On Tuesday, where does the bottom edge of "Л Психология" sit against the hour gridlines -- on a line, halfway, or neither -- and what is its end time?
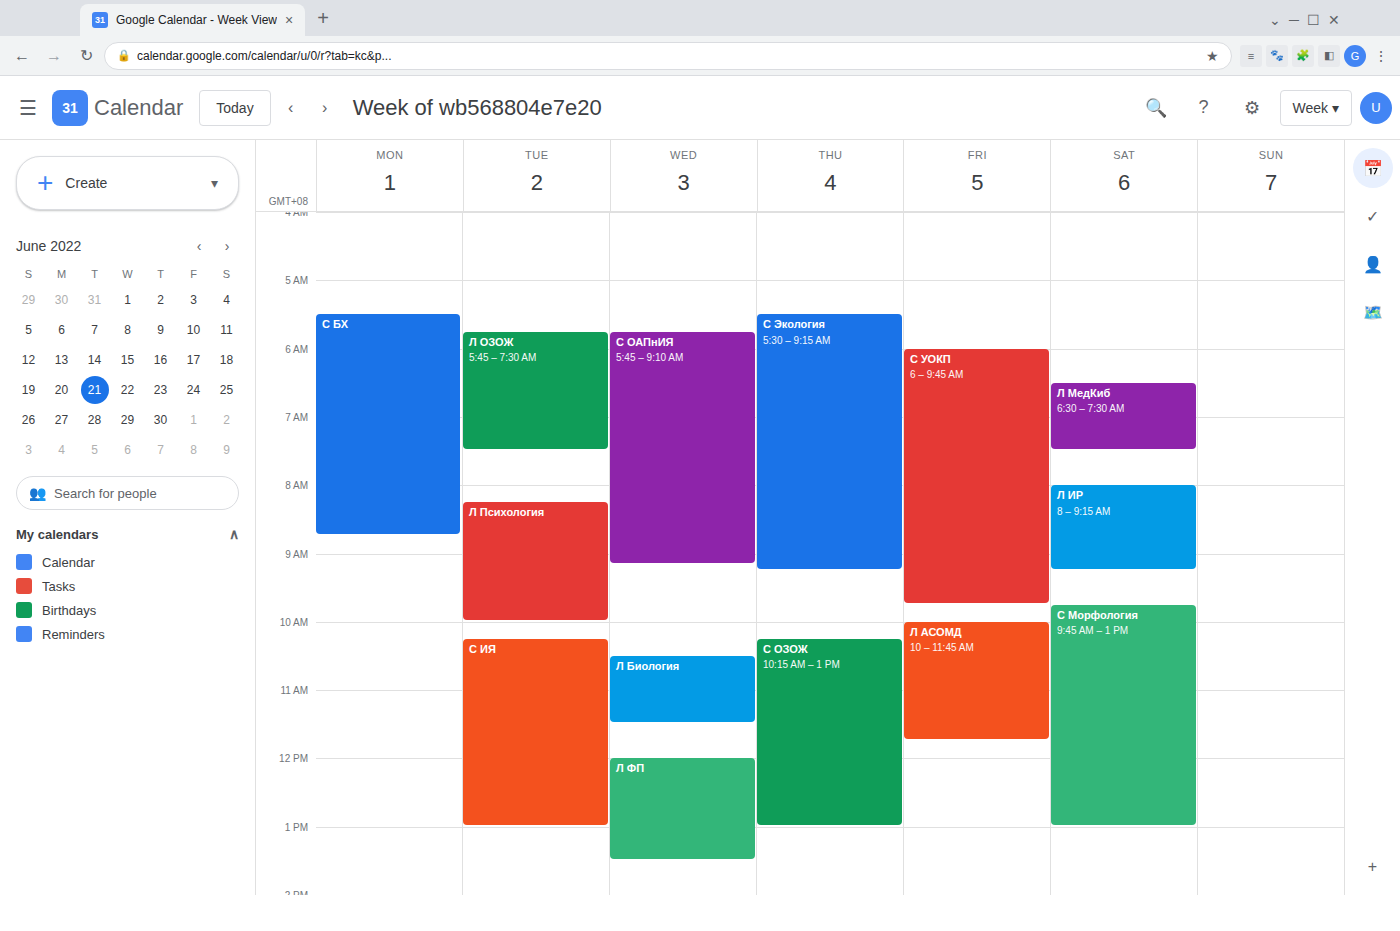
10:00 AM -- exactly on the 10 AM line.